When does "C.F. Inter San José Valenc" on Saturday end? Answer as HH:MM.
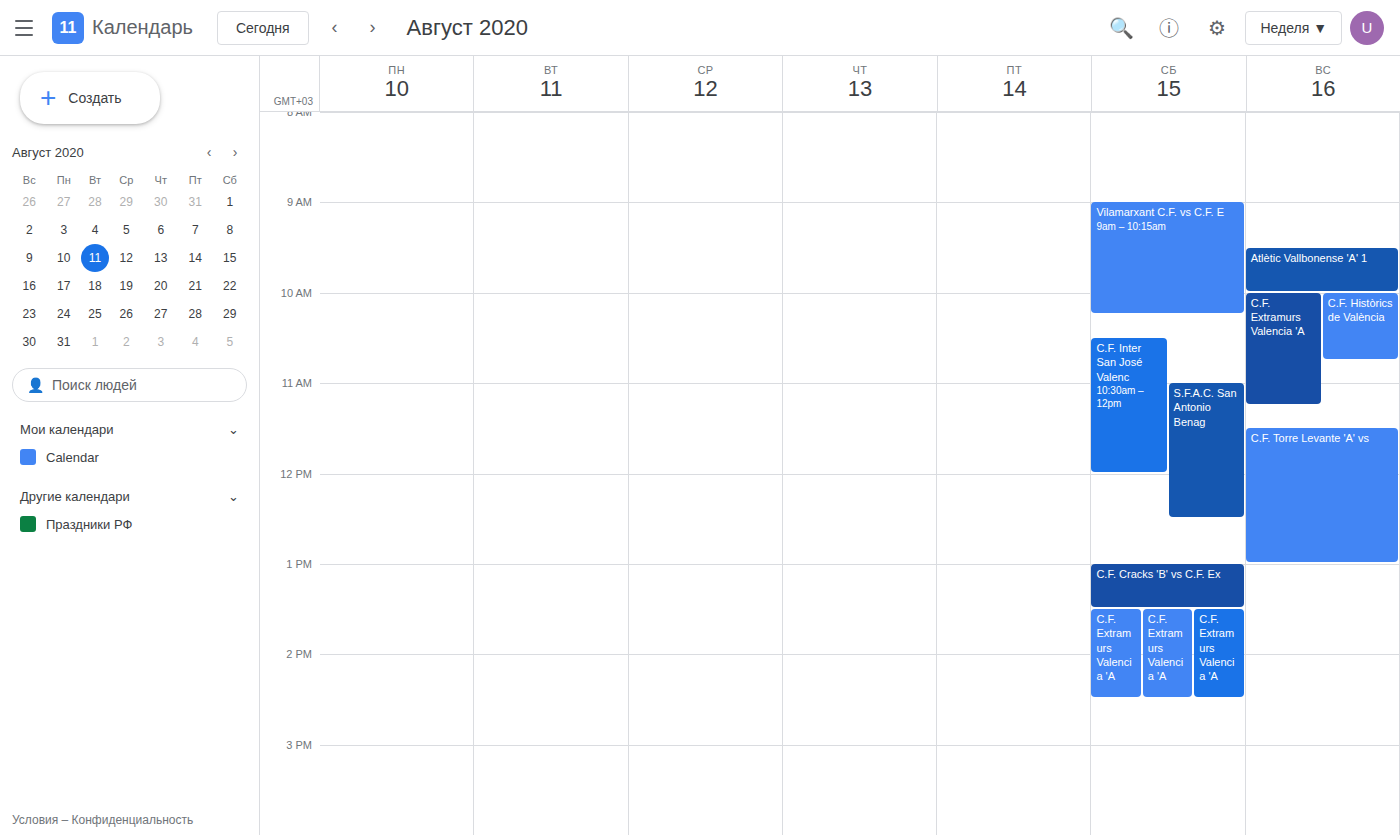
12:00